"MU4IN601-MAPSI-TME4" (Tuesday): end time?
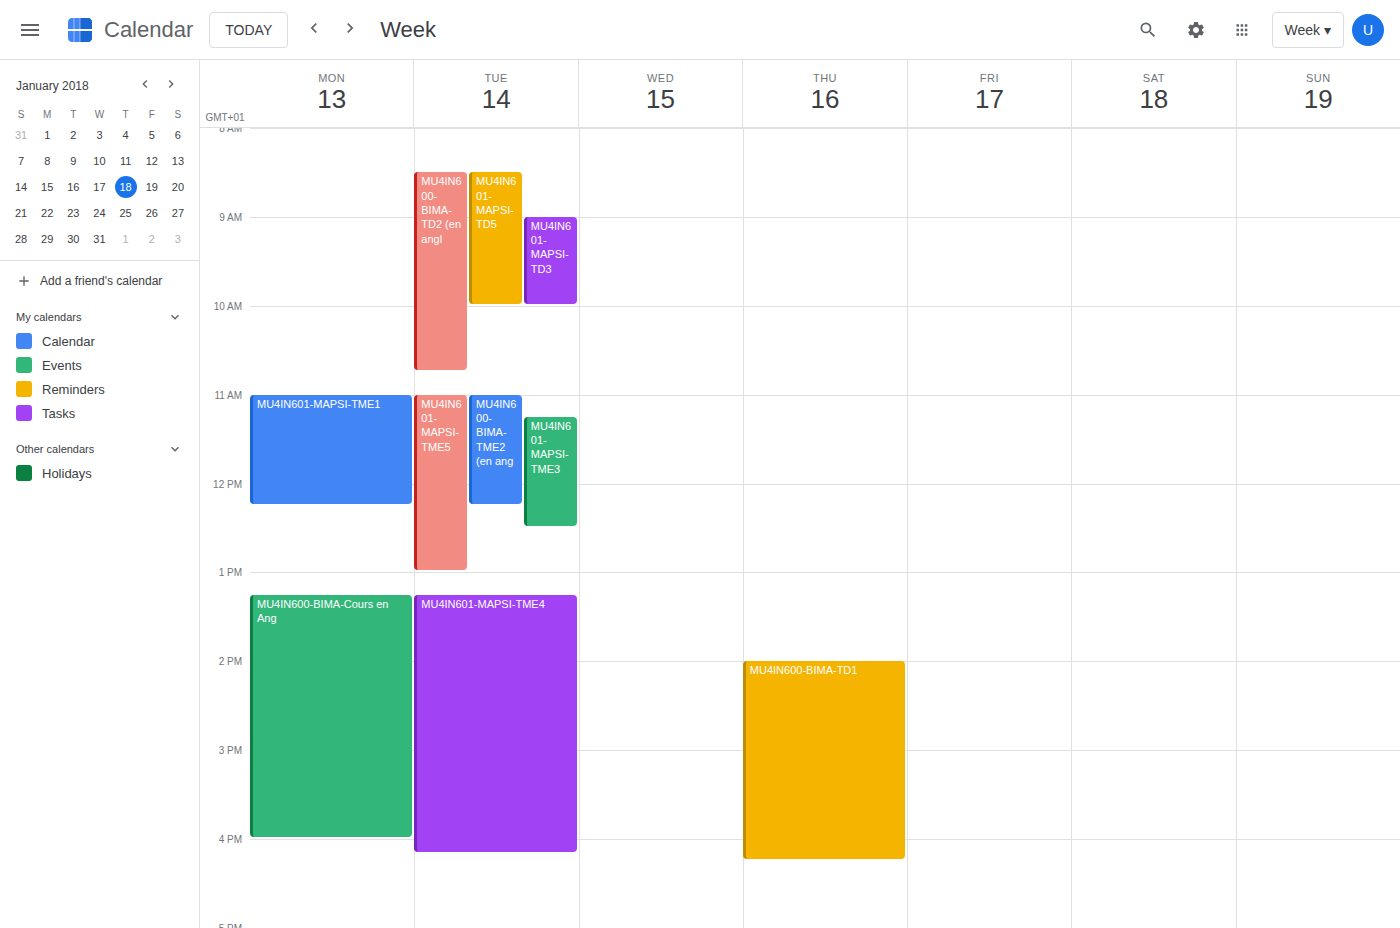
16:10